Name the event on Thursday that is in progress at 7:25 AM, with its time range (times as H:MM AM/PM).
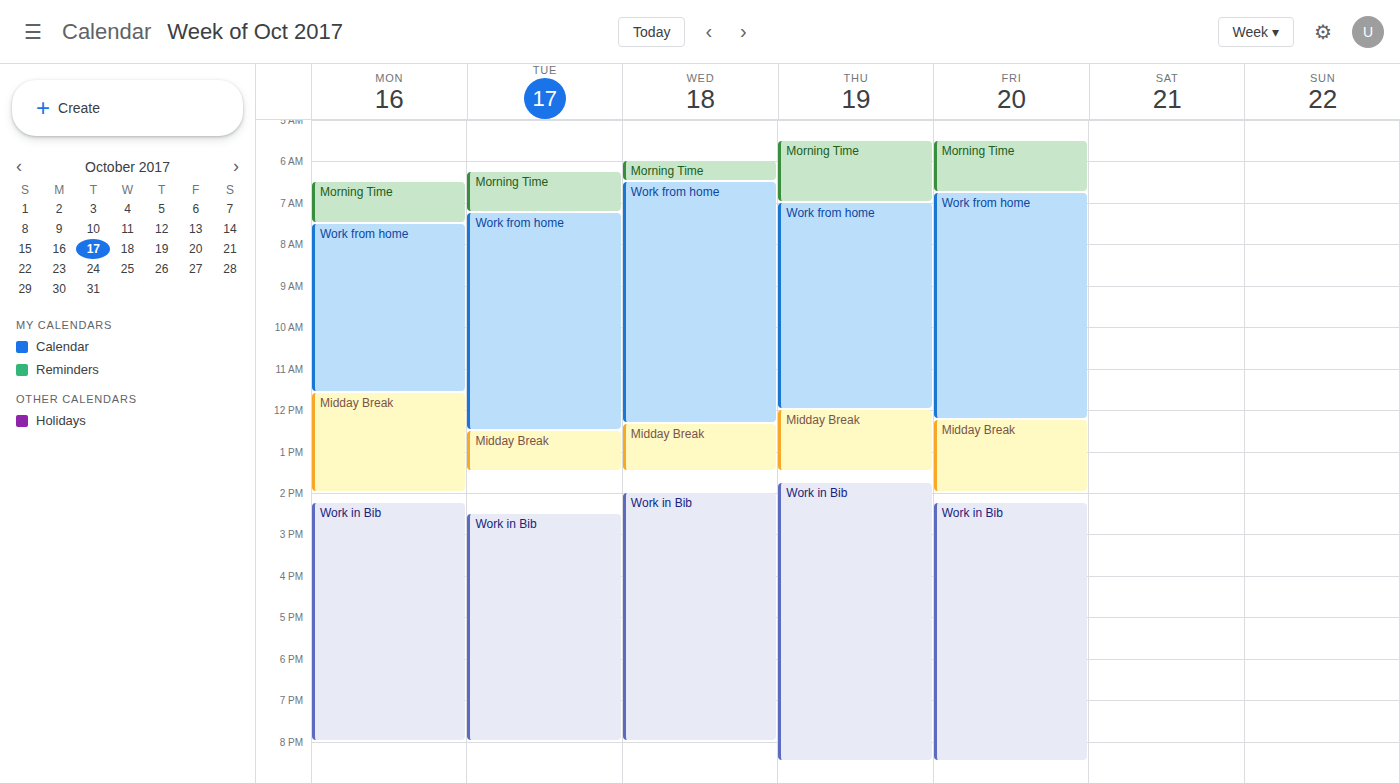
"Work from home", 7:00 AM to 12:00 PM